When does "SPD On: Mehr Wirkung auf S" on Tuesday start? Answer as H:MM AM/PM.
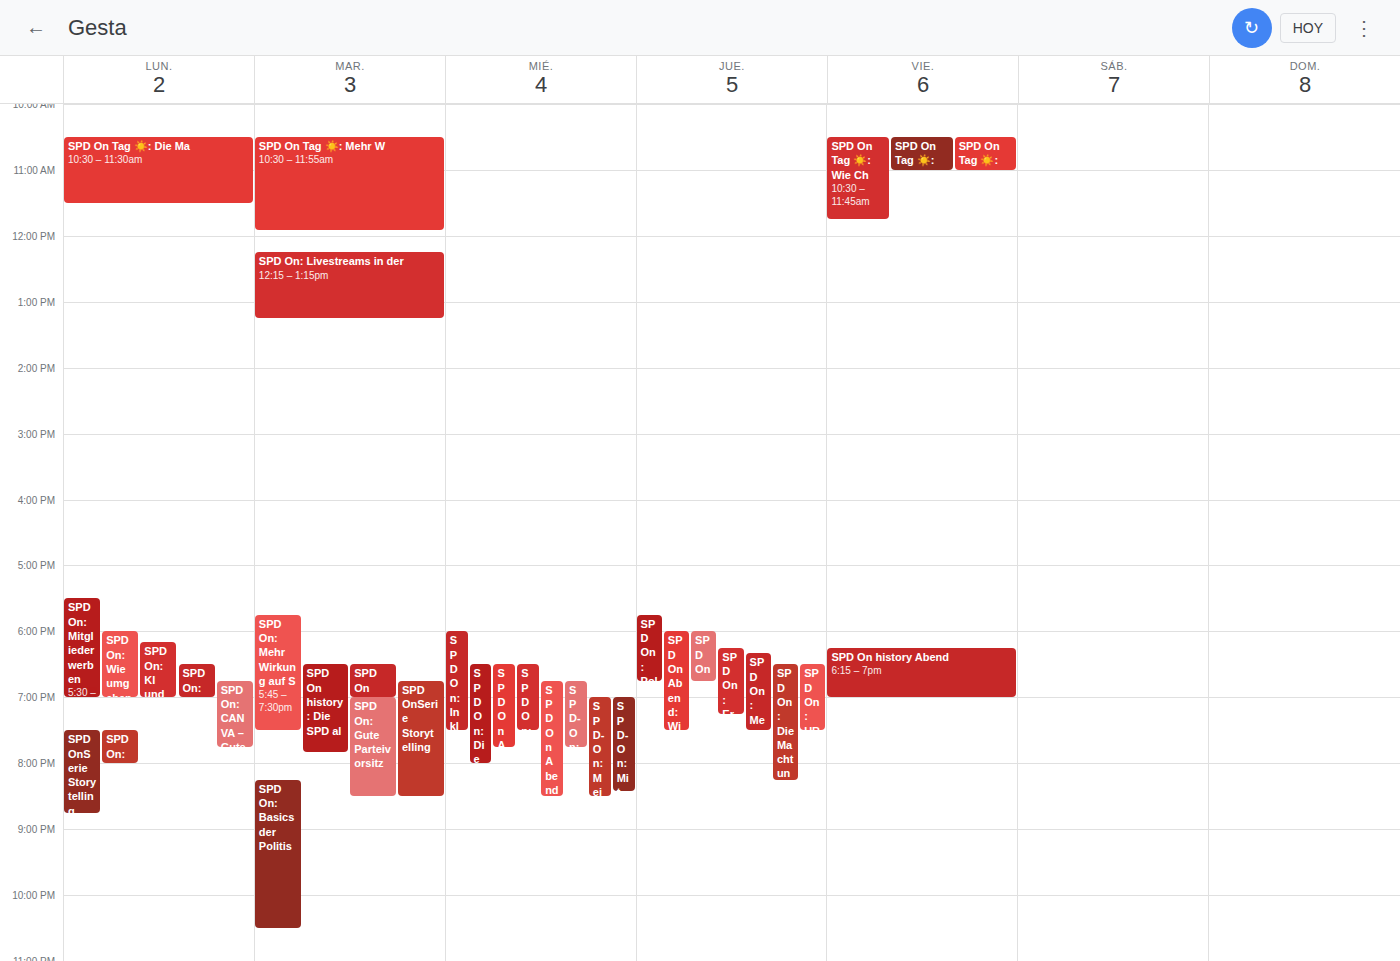
5:45 PM